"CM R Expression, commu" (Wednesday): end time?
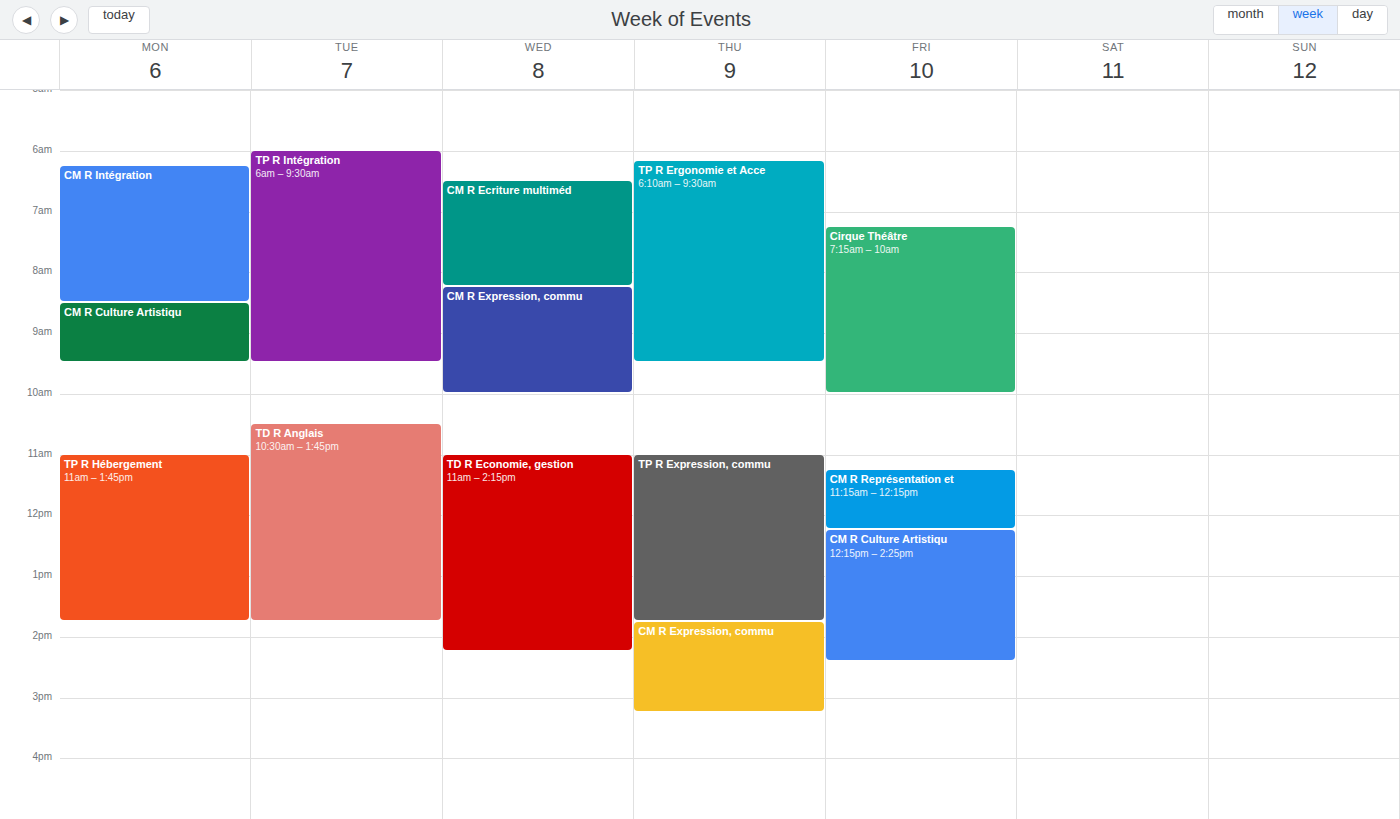
10:00